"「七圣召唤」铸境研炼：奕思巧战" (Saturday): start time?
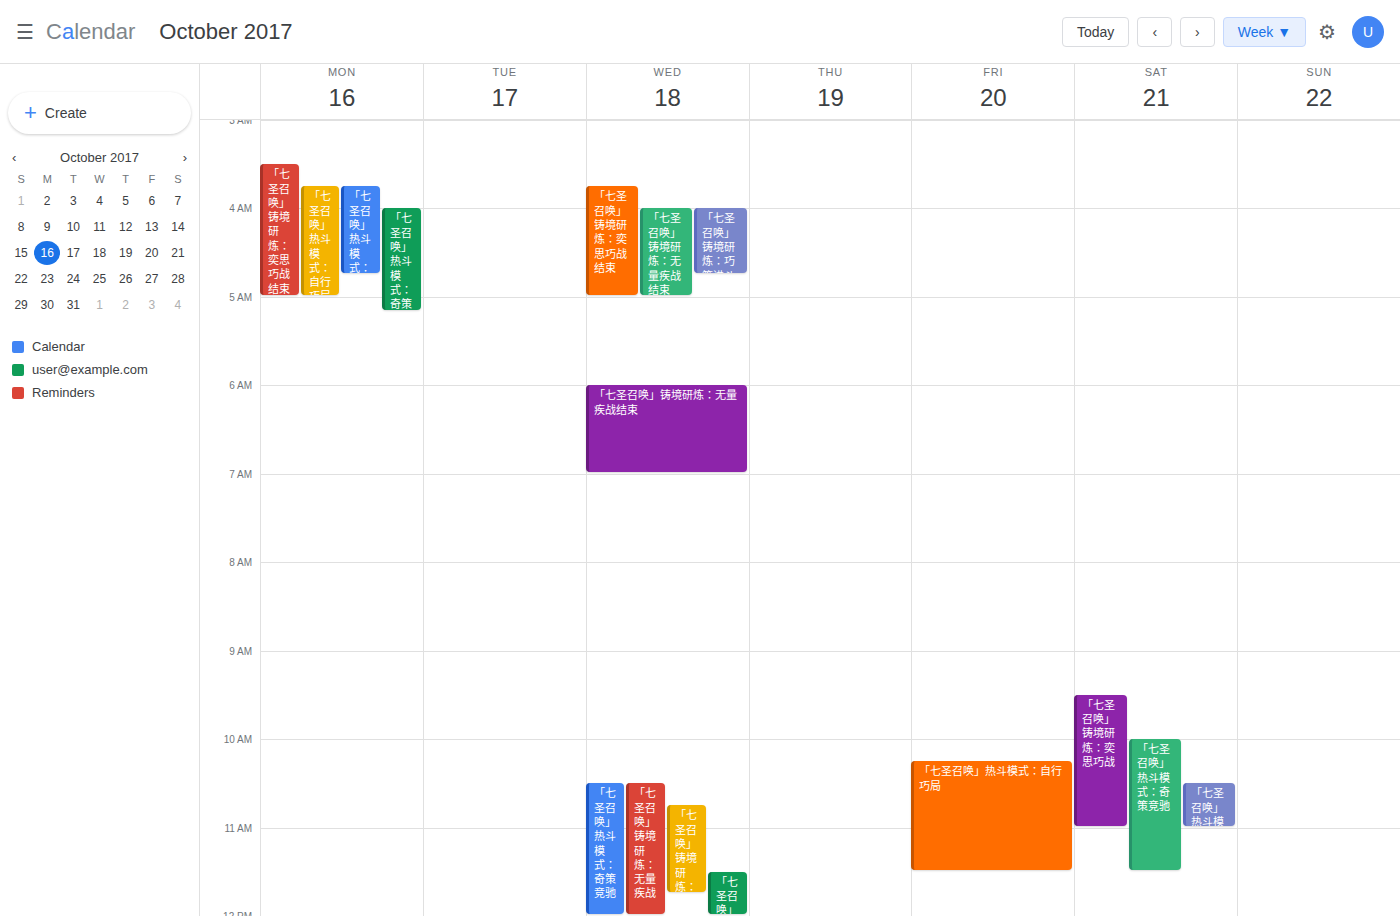
9:30 AM